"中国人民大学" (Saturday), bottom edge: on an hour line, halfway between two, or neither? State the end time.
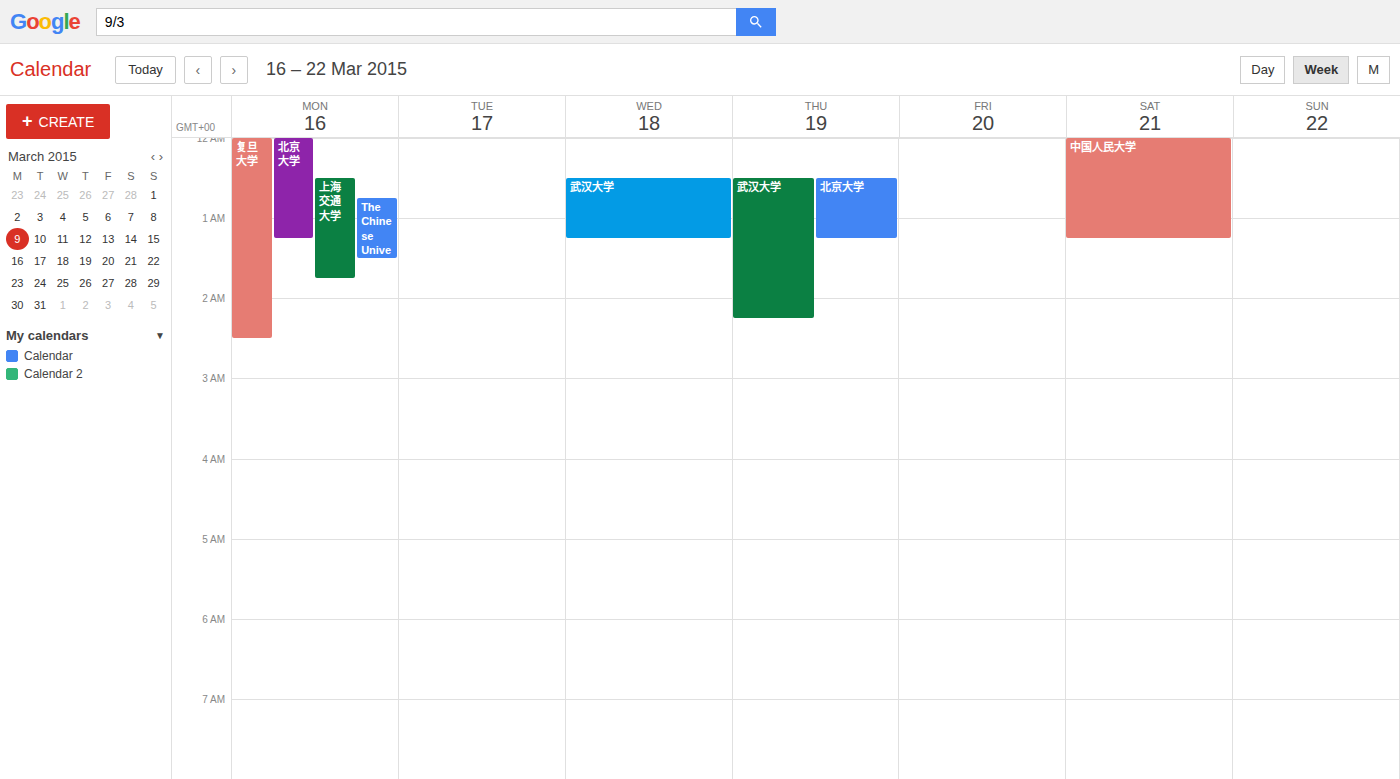
1:15 AM -- neither: a quarter of the way from the 1 AM line to the 2 AM line.